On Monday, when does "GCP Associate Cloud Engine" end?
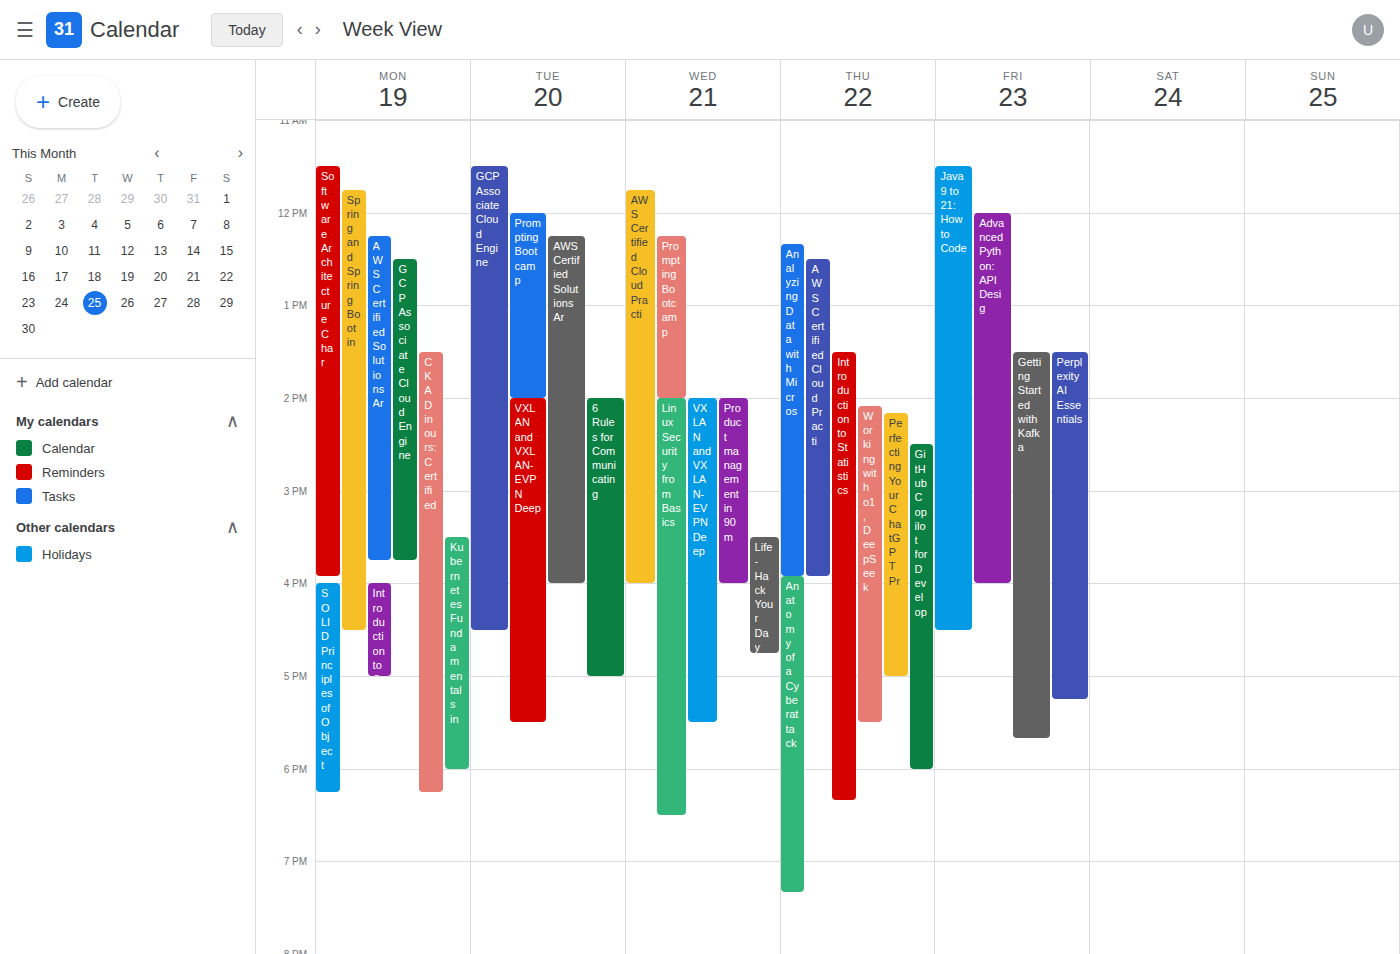
3:45 PM